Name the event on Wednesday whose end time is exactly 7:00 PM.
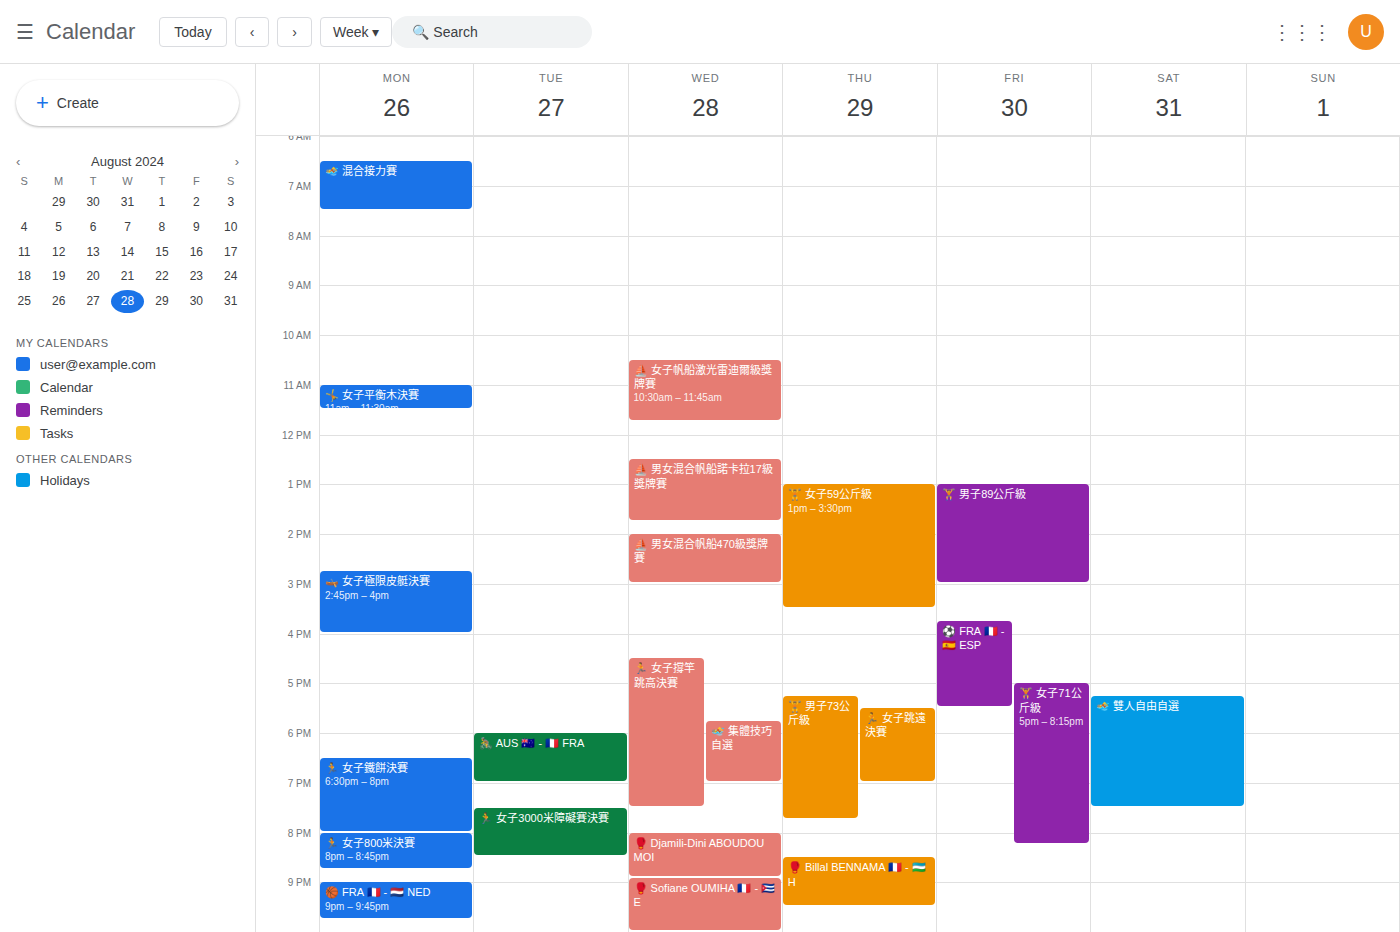
"🏊 集體技巧自選"